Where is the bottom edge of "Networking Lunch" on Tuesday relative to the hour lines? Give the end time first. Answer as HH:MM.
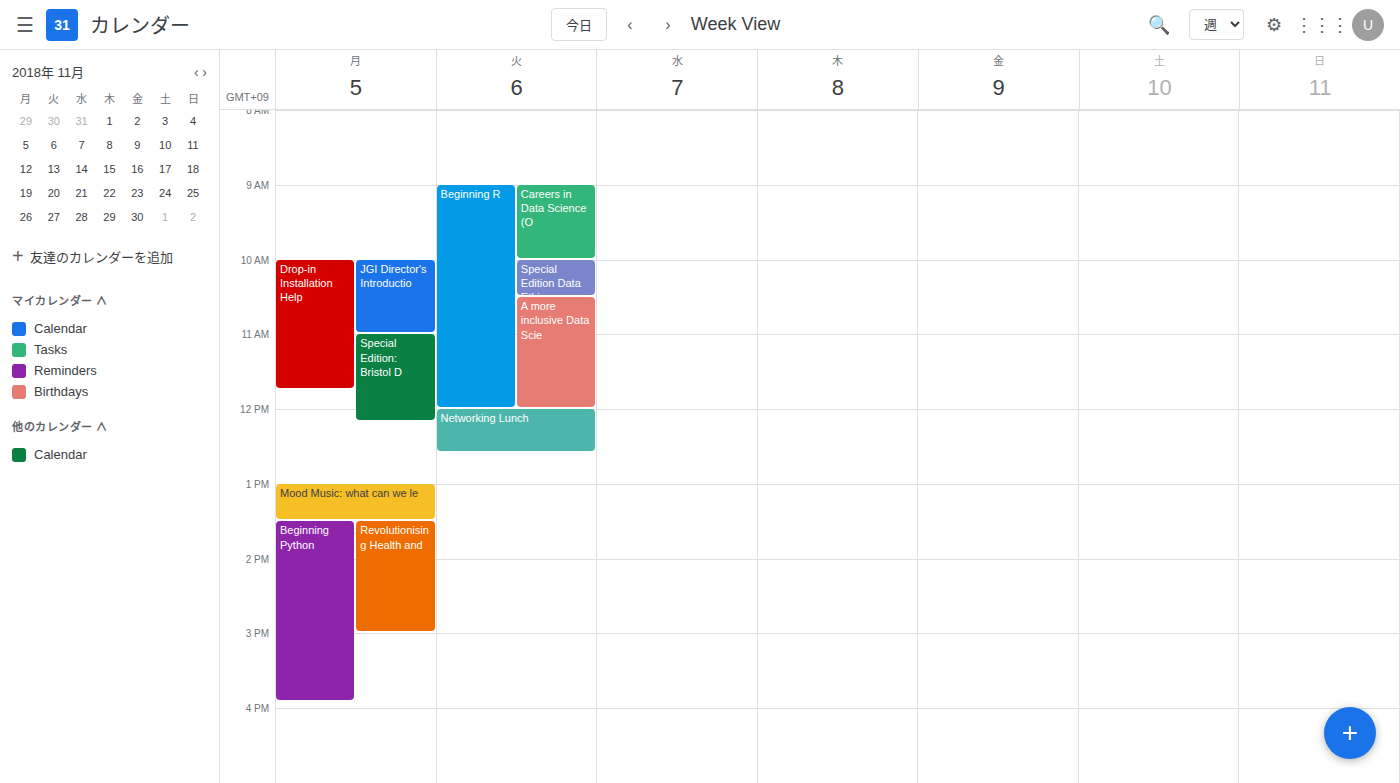
12:35 -- neither: 35 minutes below the 12:00 line and 25 minutes above the 13:00 line.